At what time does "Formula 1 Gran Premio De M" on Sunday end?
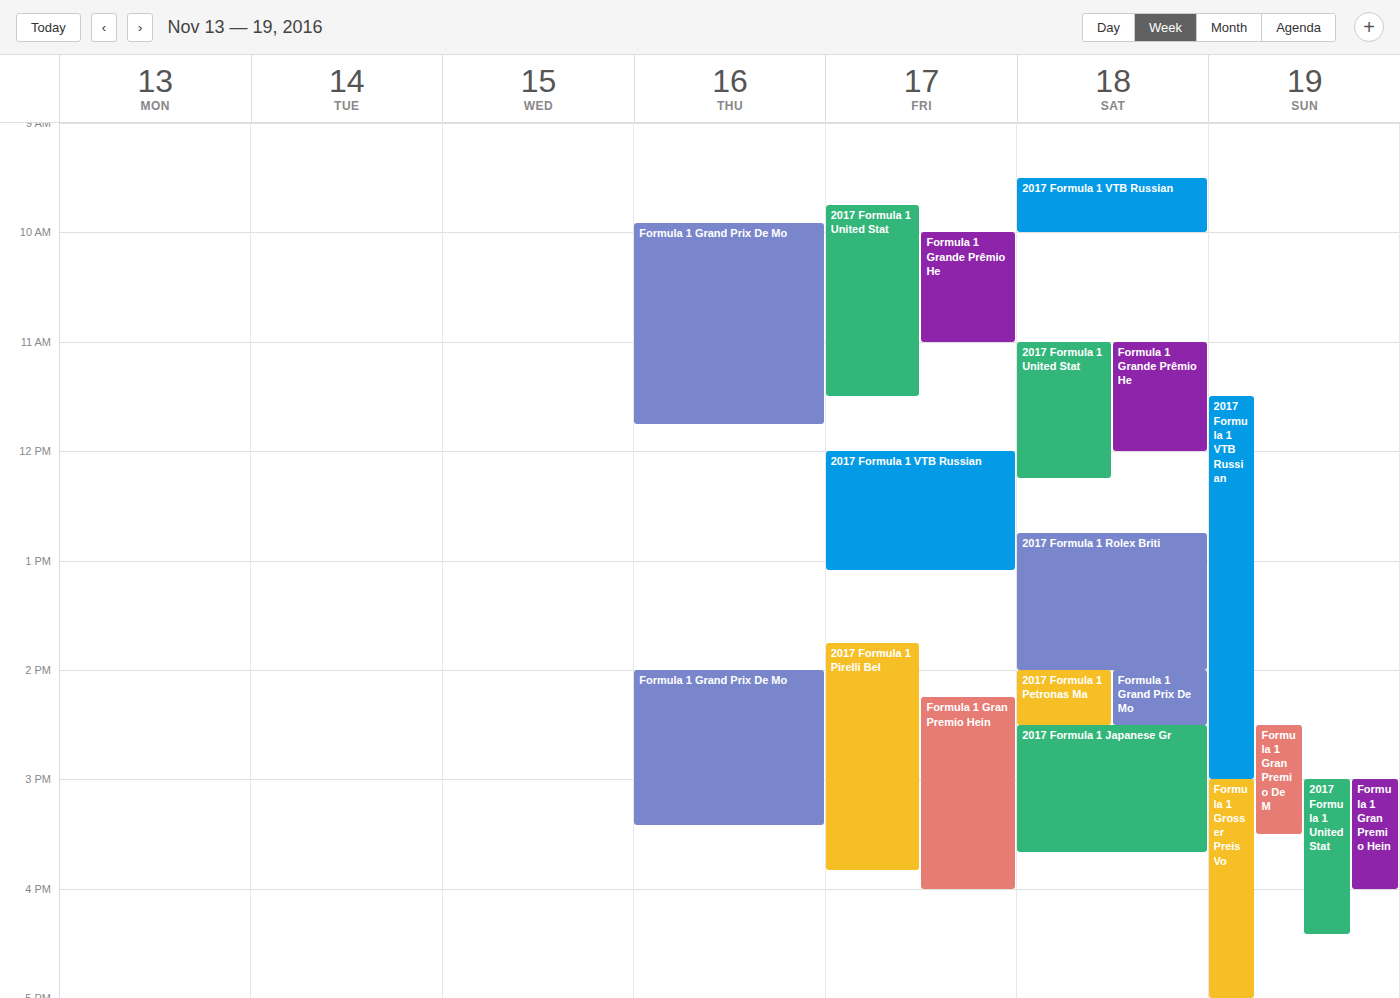
15:30